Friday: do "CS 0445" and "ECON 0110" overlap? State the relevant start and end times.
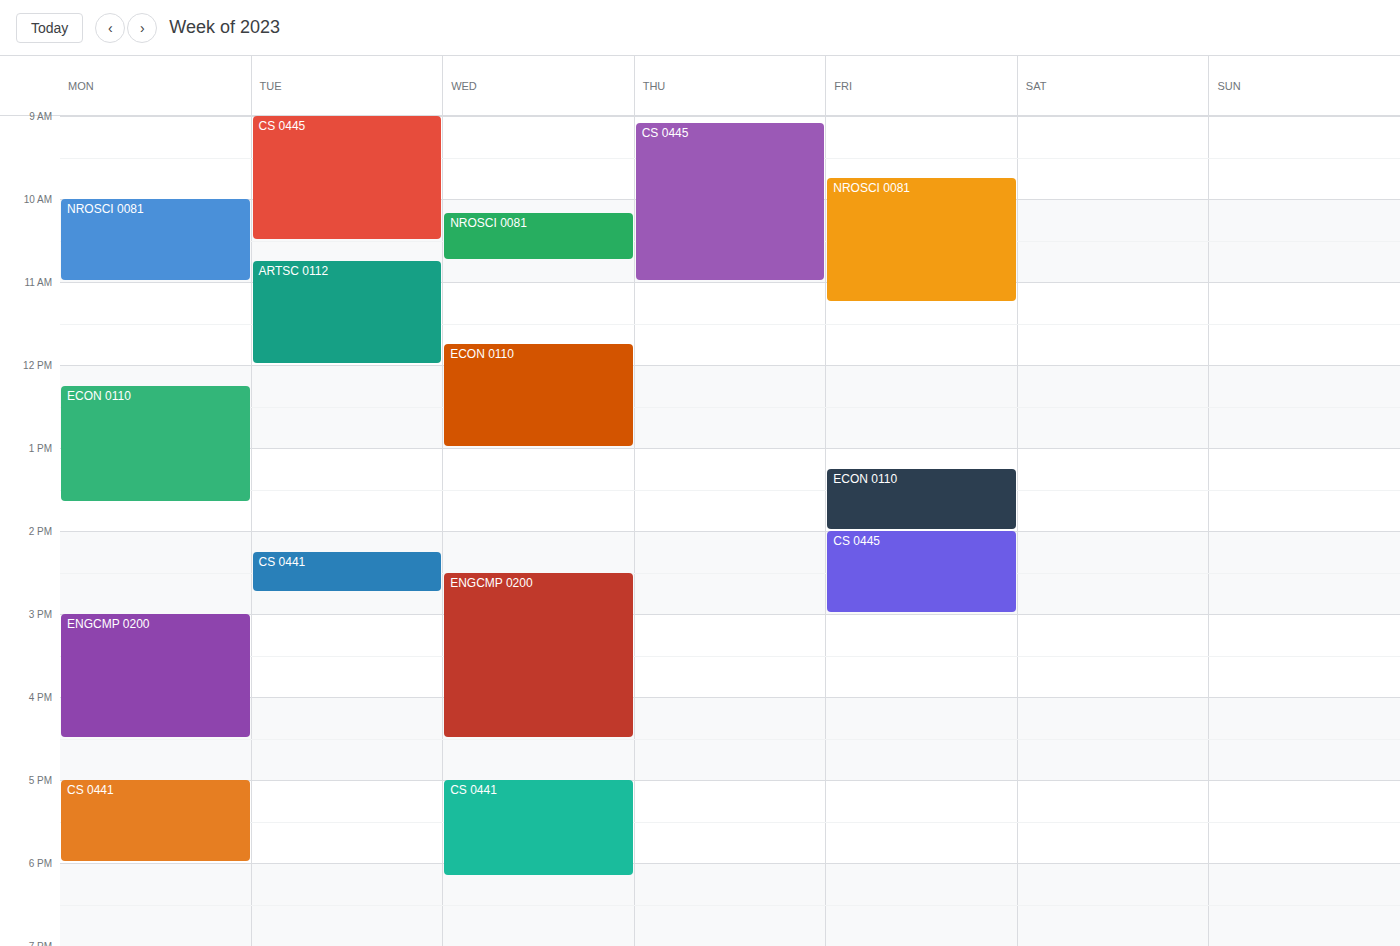
"ECON 0110" ends at 2:00 PM, exactly when "CS 0445" starts -- they touch but do not overlap.